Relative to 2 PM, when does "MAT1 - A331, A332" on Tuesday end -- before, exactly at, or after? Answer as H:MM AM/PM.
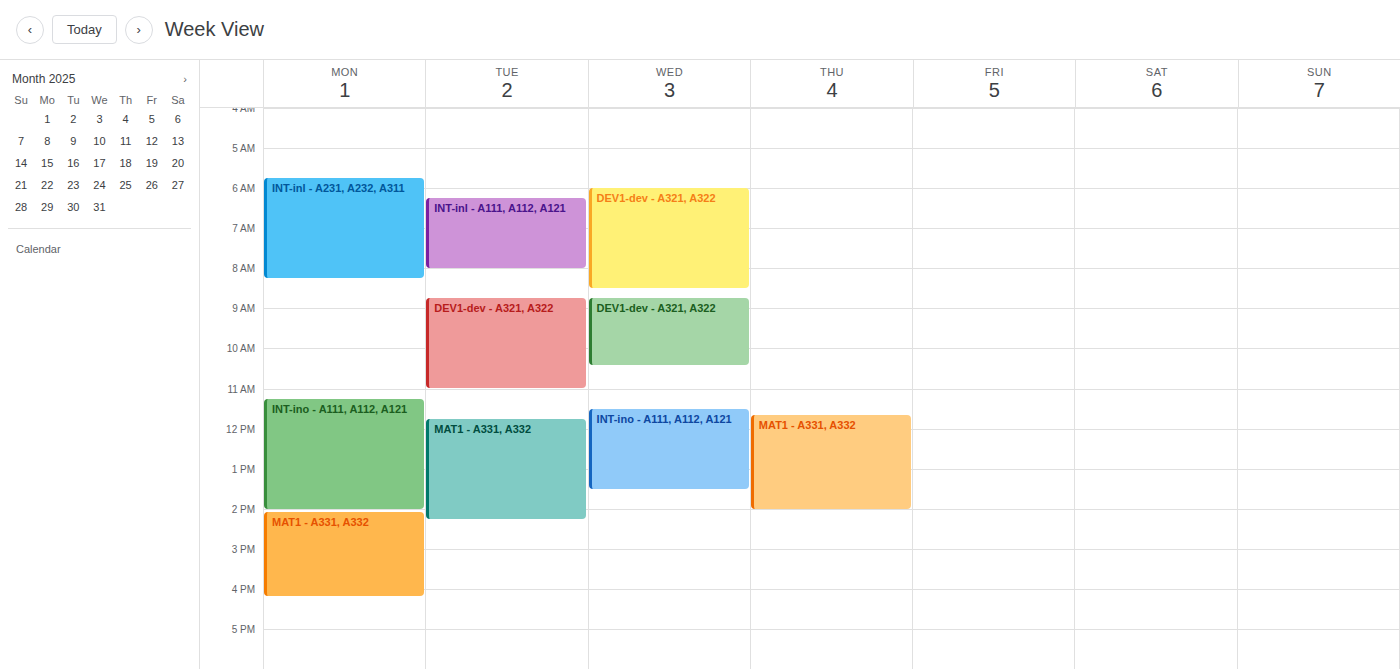
2:15 PM -- after 2 PM, 15 minutes below the 2 PM line.